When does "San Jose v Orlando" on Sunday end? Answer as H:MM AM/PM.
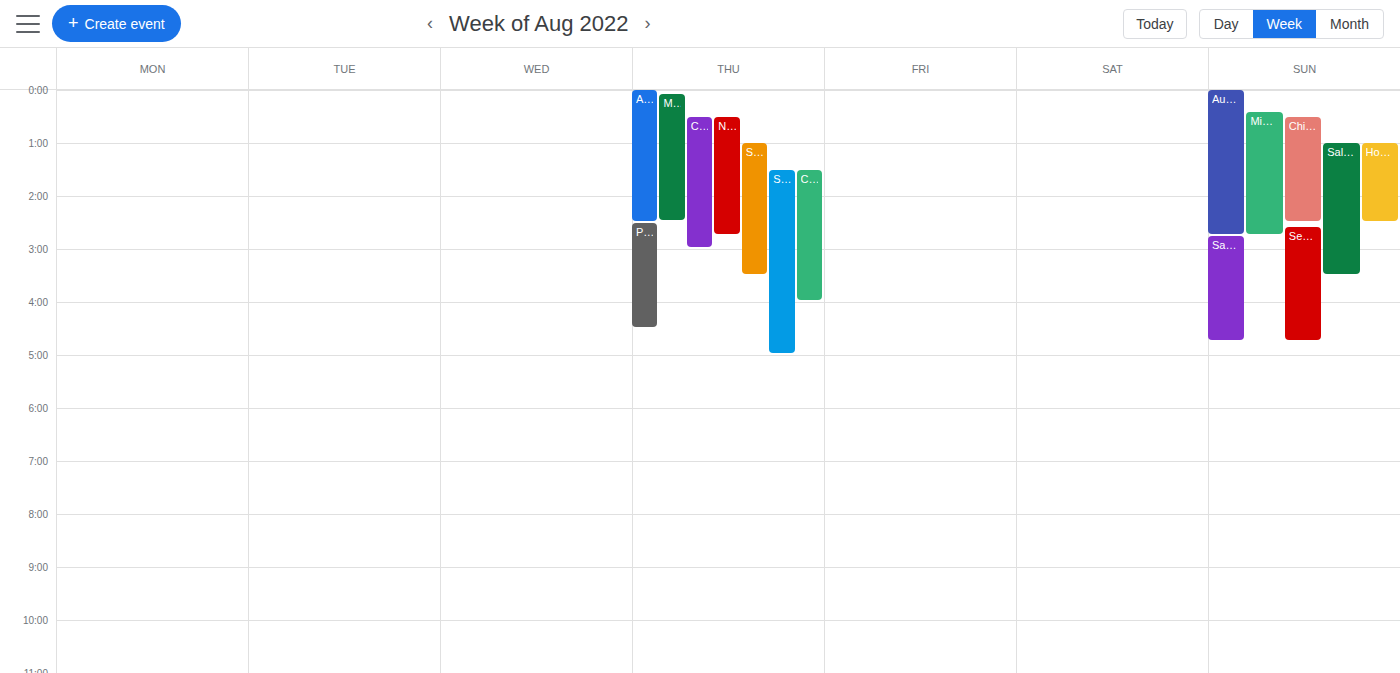
4:45 AM